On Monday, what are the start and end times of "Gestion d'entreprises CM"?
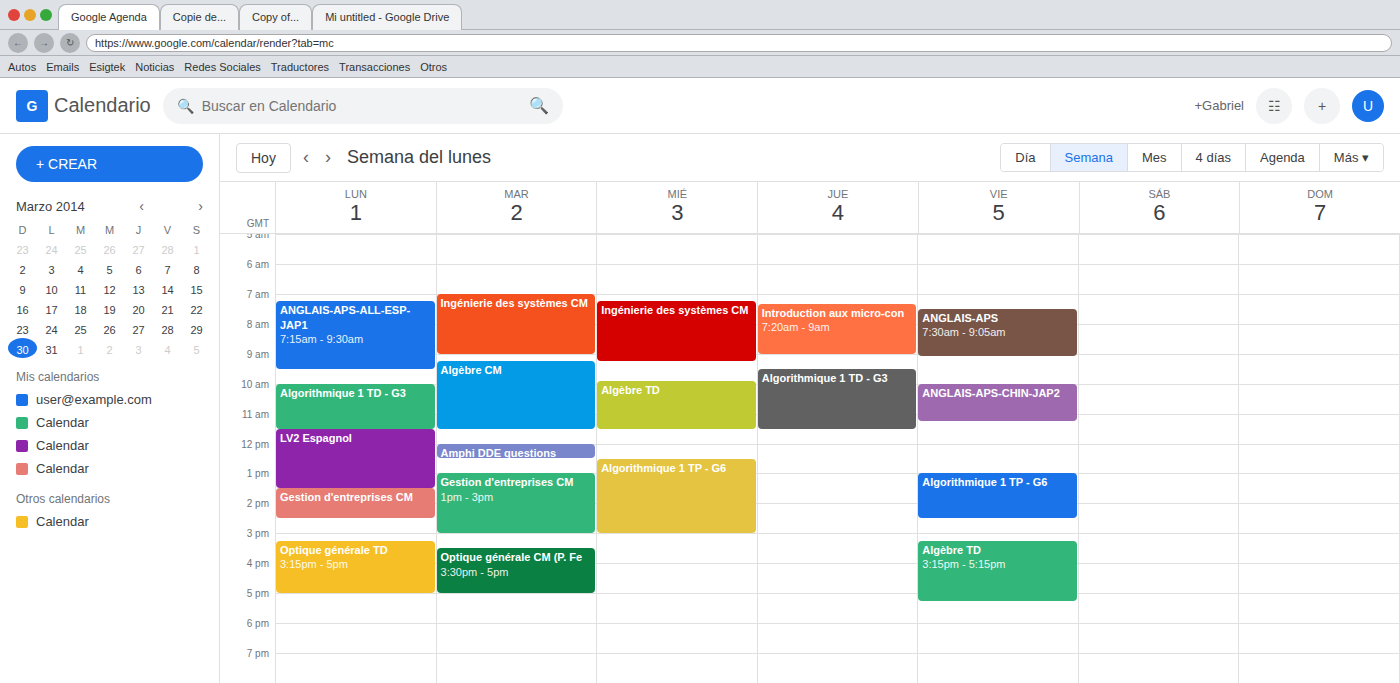
1:30 PM to 2:30 PM